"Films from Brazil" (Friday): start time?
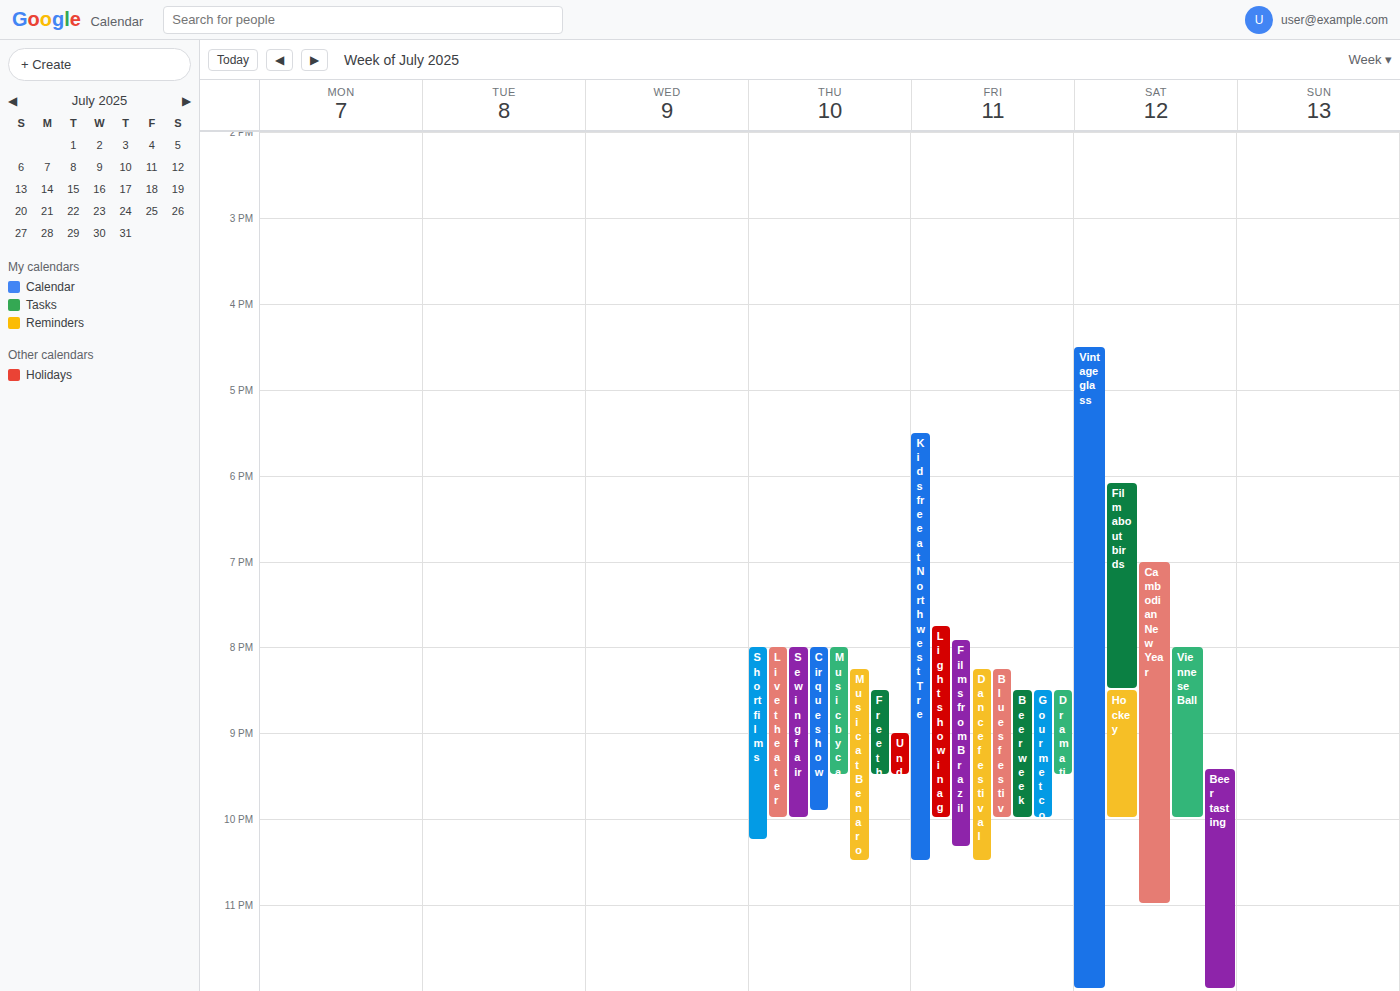
7:55 PM